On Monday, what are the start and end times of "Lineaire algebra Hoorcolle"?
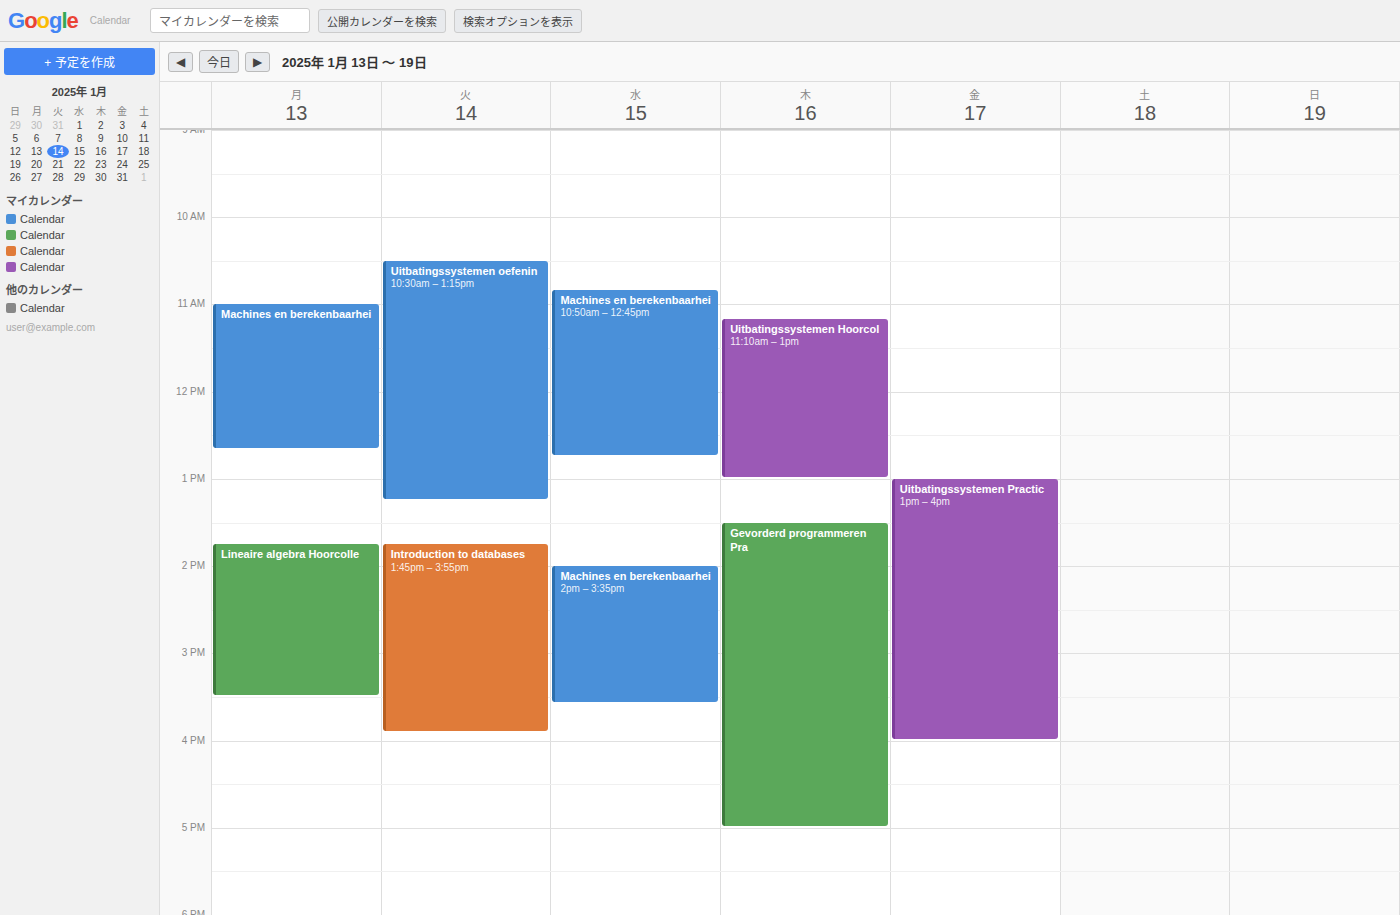
1:45 PM to 3:30 PM